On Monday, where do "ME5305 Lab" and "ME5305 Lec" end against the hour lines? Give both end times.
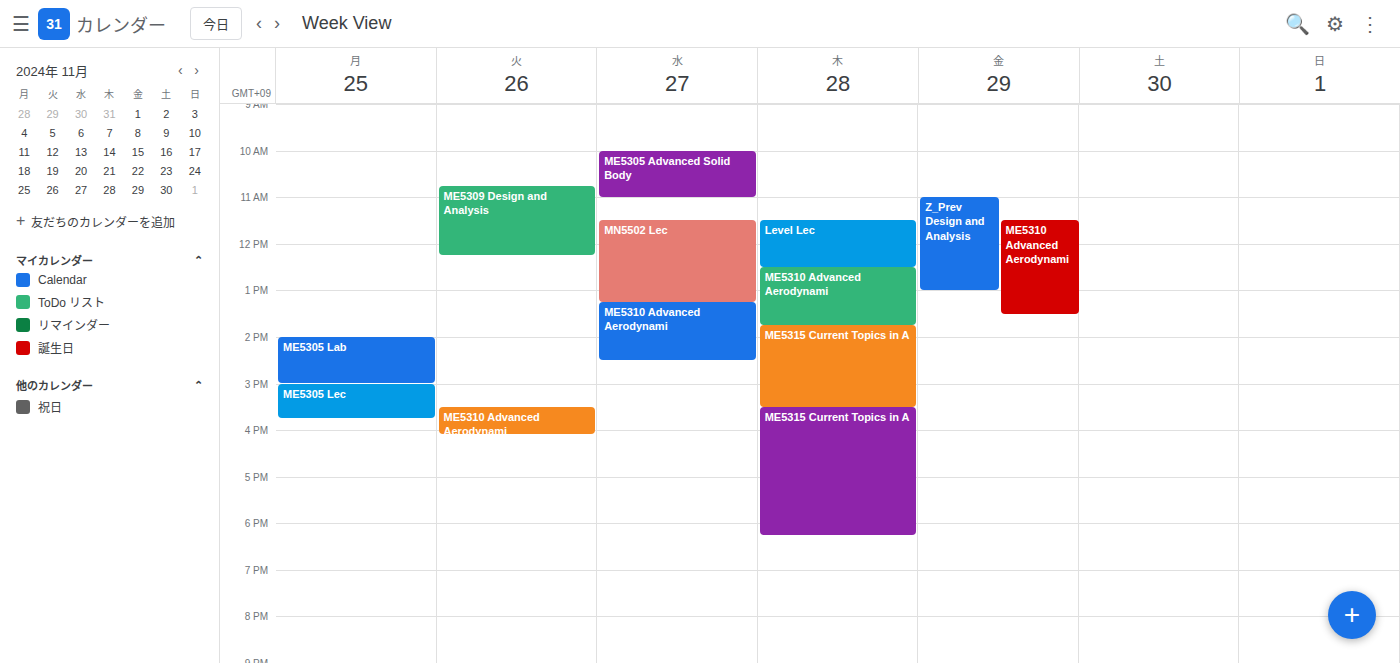
"ME5305 Lab": 3:00 PM, exactly on the 3 PM line. "ME5305 Lec": 3:45 PM, neither: three quarters of the way from the 3 PM line to the 4 PM line.